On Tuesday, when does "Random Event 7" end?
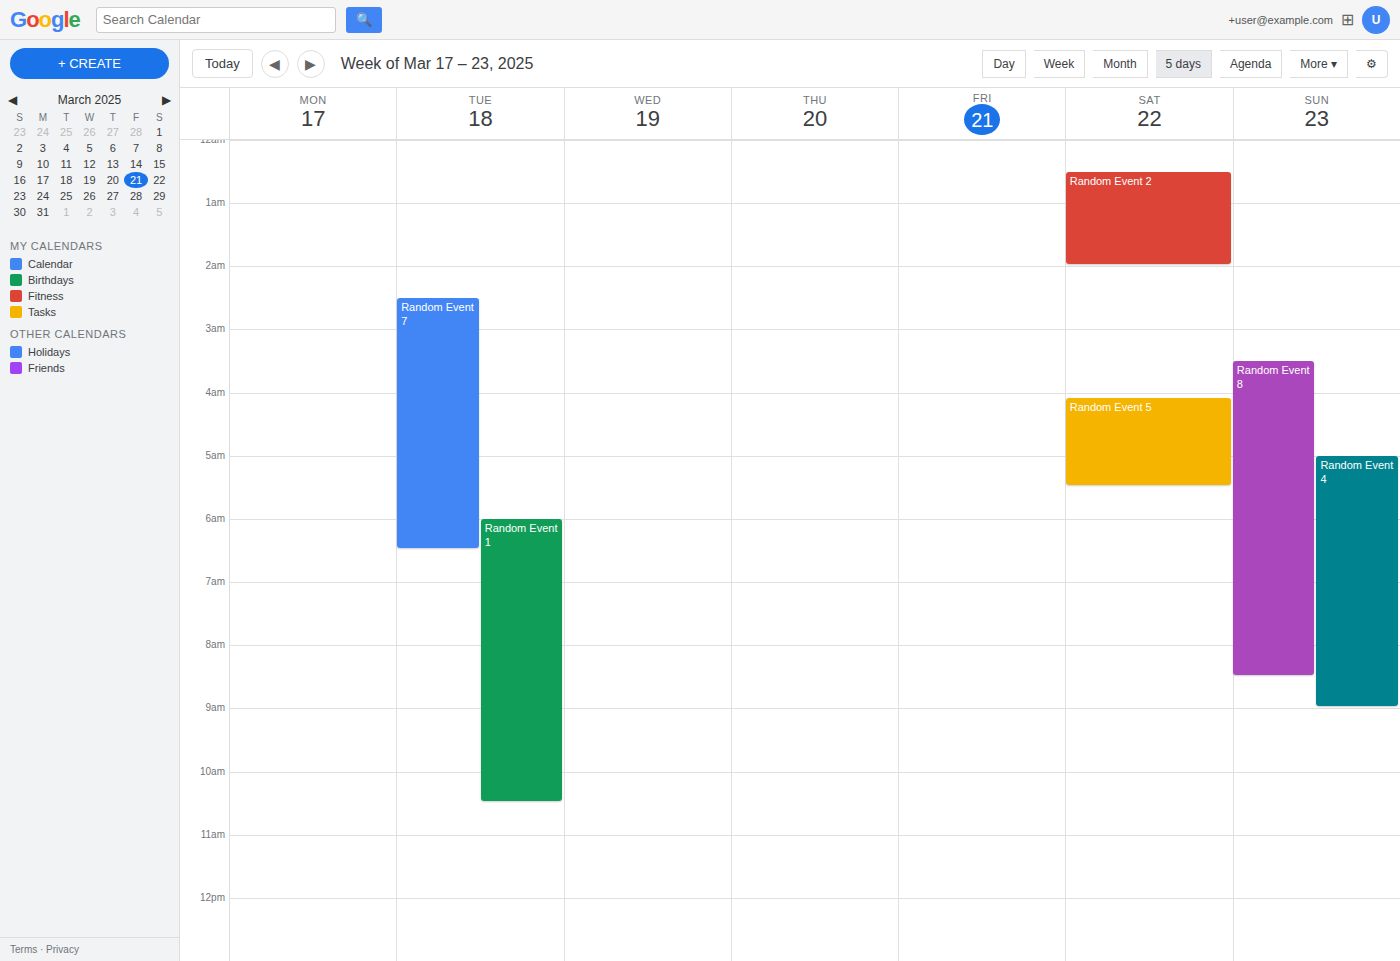
6:30 AM